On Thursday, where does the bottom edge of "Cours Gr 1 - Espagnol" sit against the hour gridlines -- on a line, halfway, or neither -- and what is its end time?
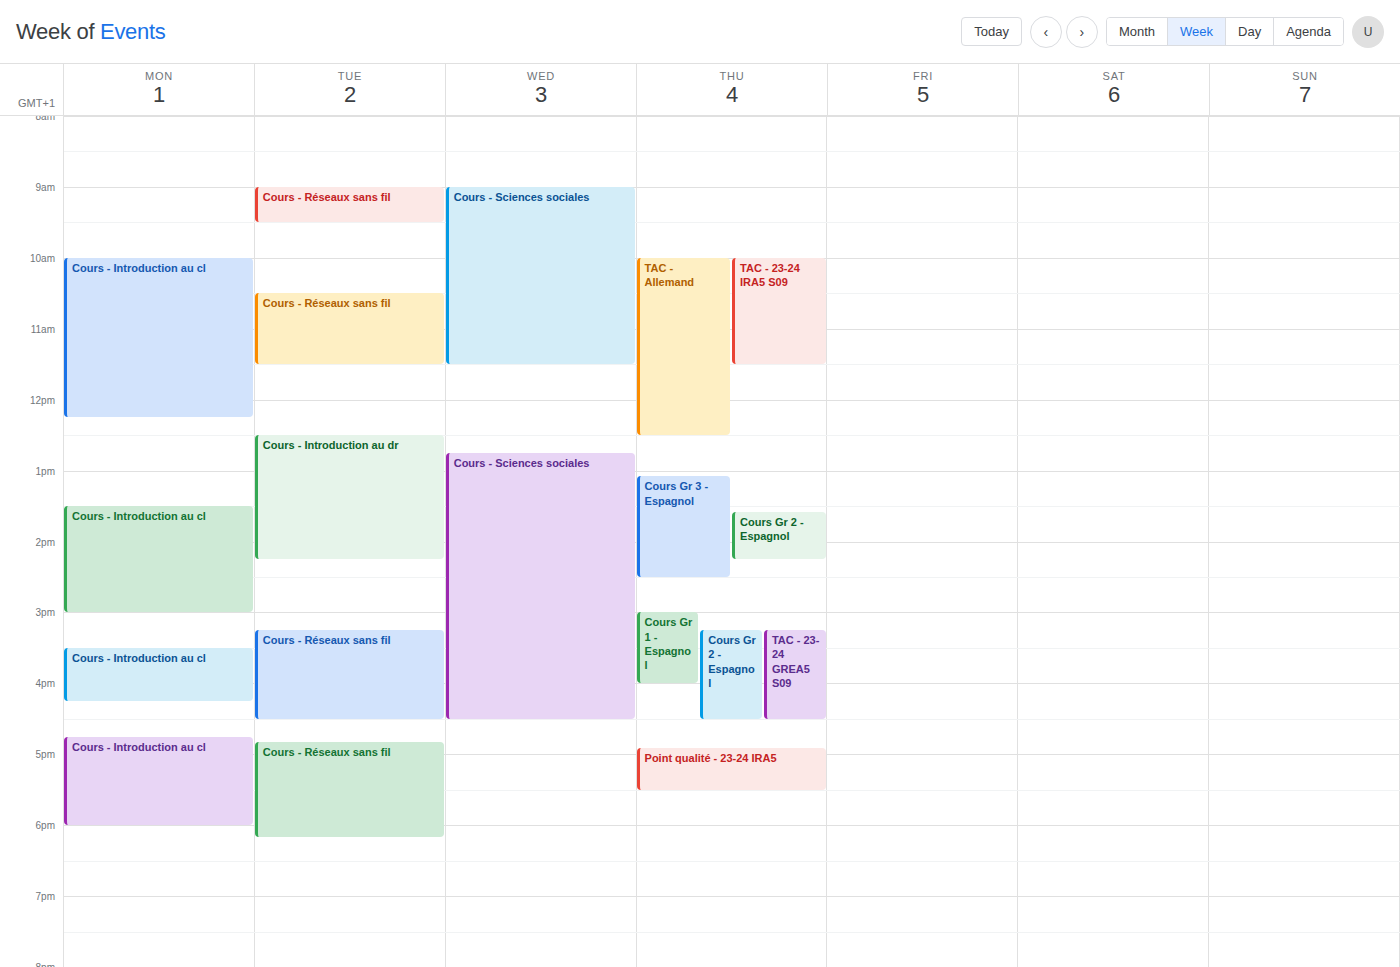
4:00 PM -- exactly on the 4 PM line.